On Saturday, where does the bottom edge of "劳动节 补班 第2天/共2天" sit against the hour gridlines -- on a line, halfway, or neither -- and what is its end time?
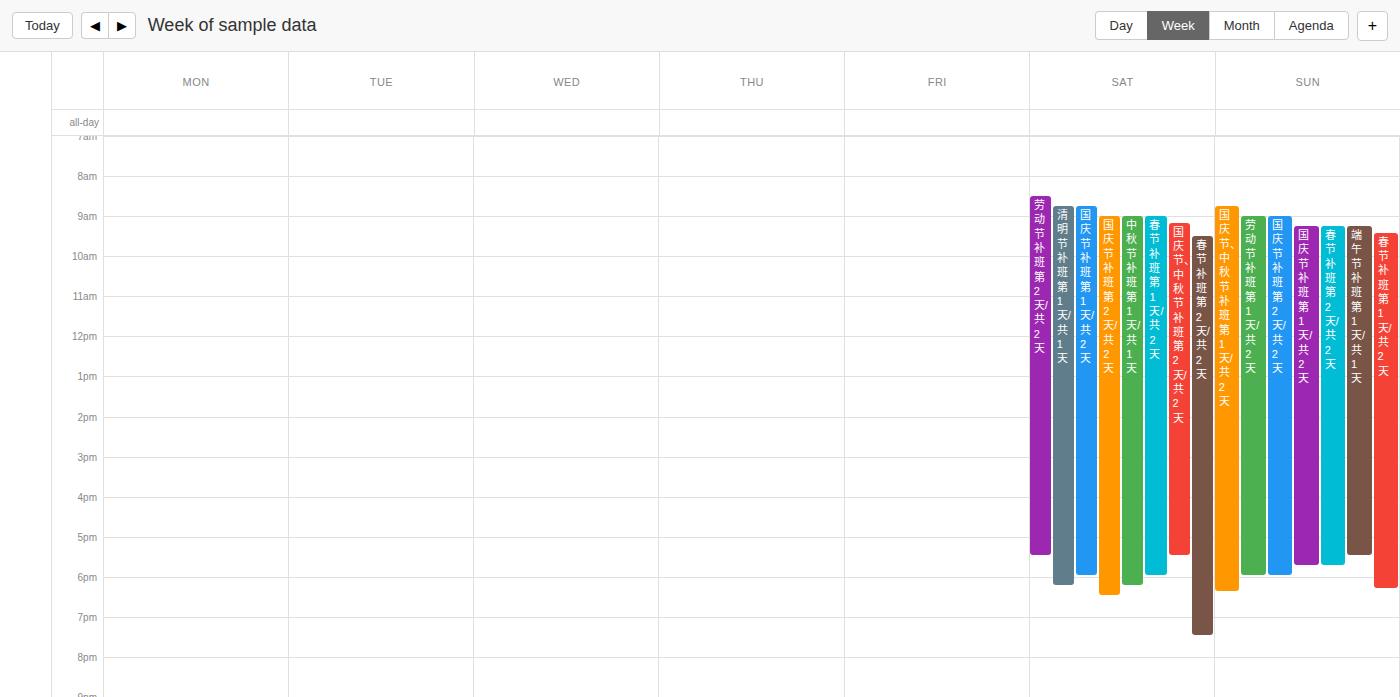
5:30 PM -- halfway between the 5 PM and 6 PM lines.